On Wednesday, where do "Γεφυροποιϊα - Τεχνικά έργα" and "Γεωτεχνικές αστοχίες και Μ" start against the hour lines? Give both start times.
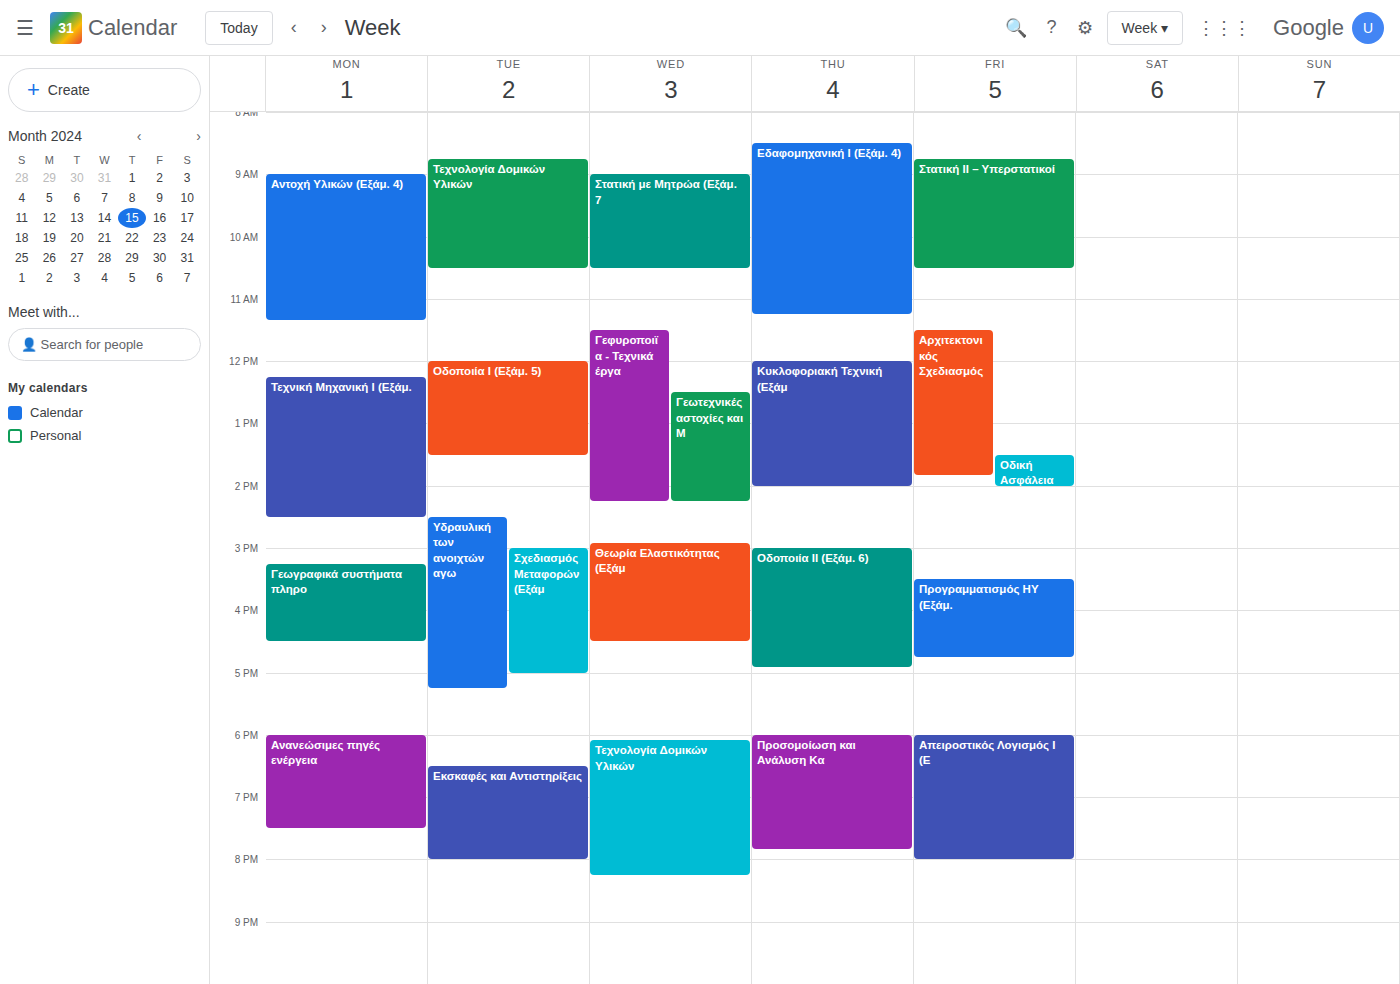
"Γεφυροποιϊα - Τεχνικά έργα": 11:30 AM, halfway between the 11 AM and 12 PM lines. "Γεωτεχνικές αστοχίες και Μ": 12:30 PM, halfway between the 12 PM and 1 PM lines.